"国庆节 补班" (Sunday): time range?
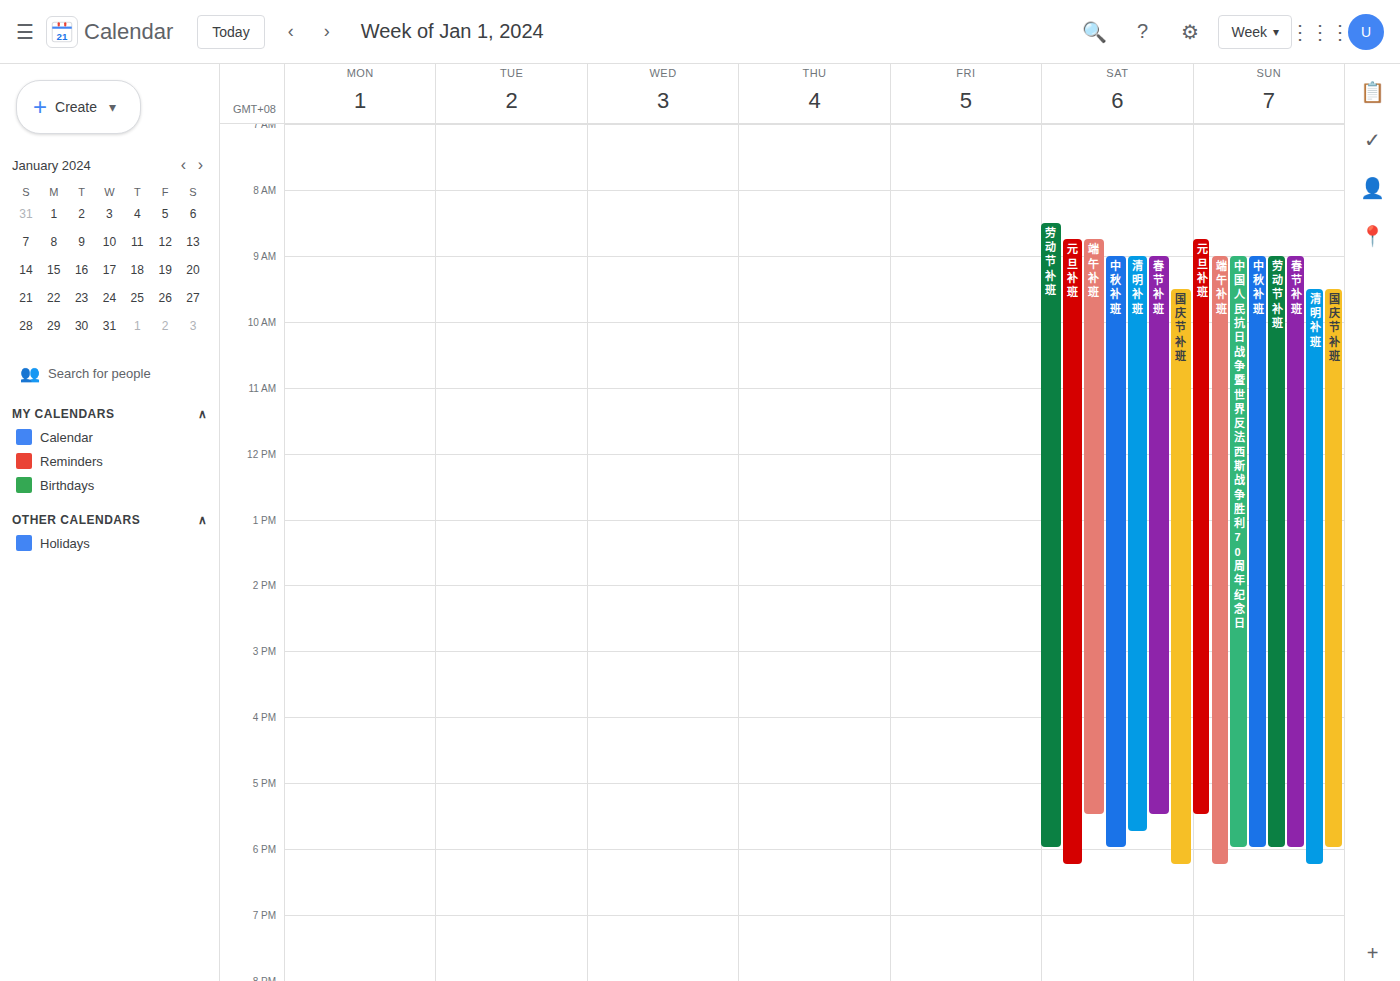
9:30 AM to 6:00 PM